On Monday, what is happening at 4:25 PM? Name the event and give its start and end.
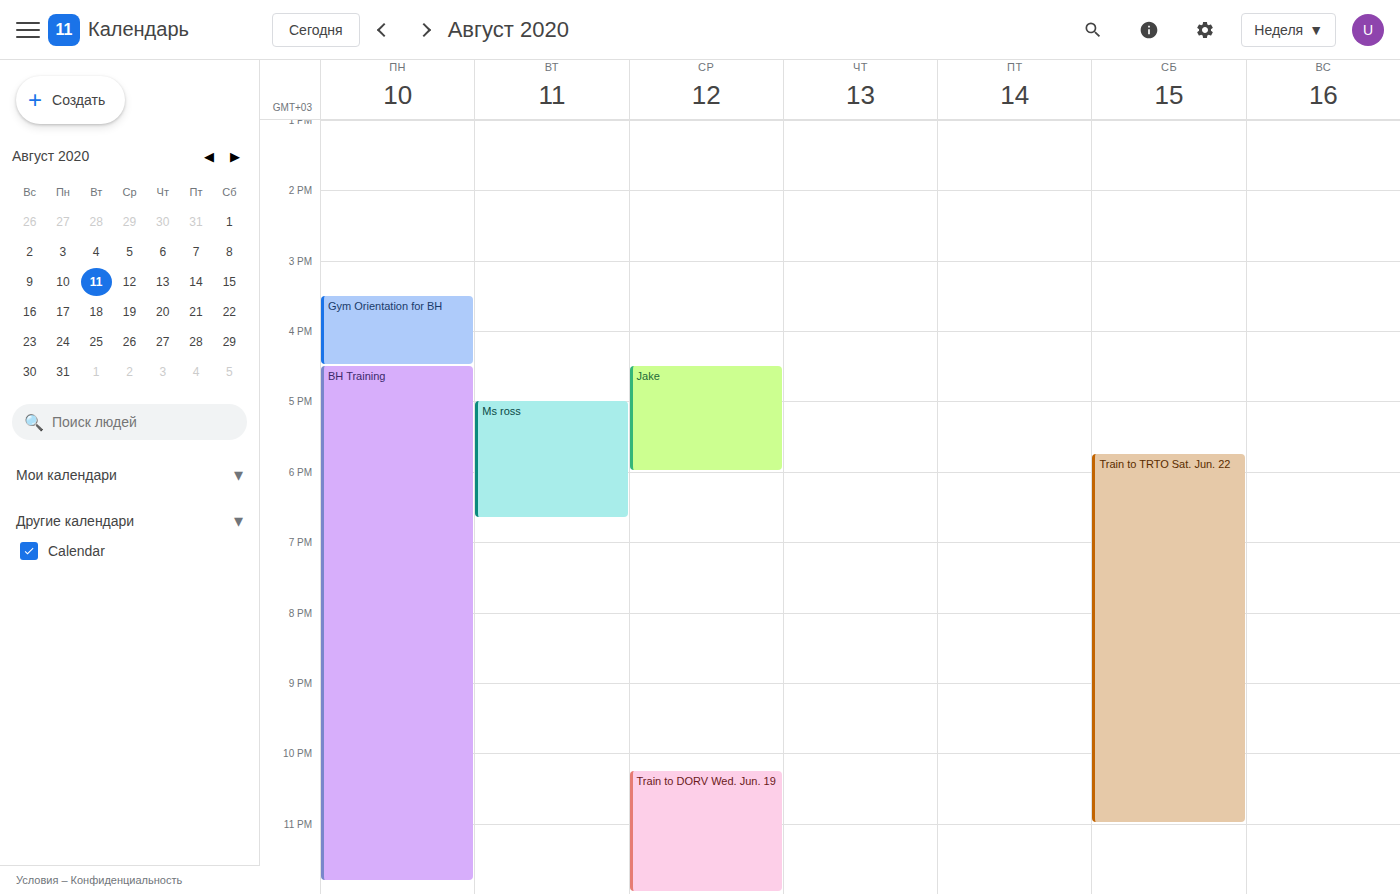
"Gym Orientation for BH", 3:30 PM to 4:30 PM